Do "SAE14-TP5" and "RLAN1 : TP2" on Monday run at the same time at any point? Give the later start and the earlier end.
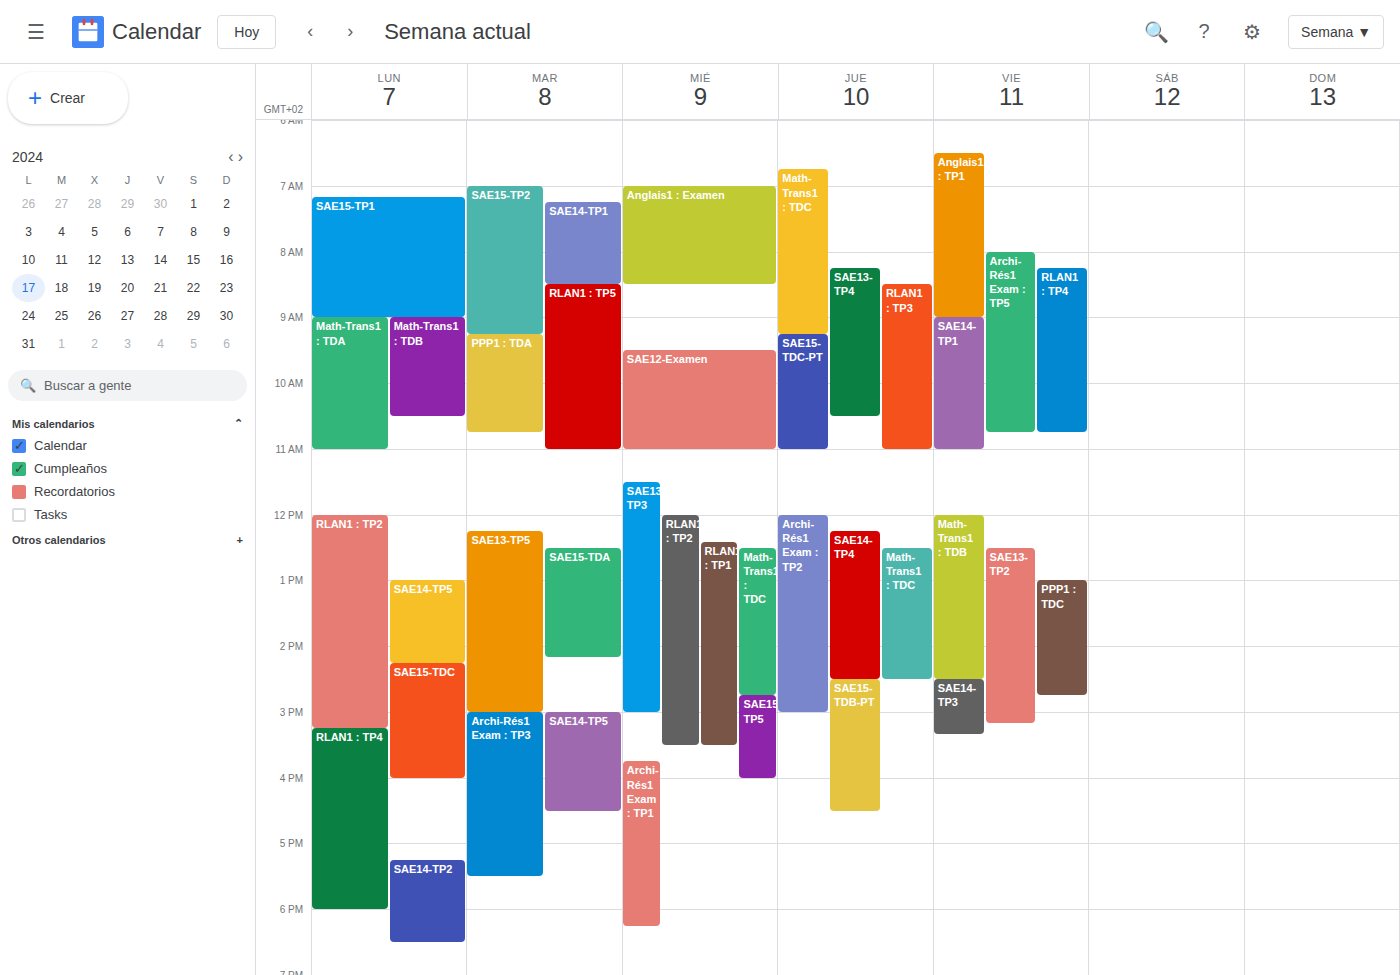
"SAE14-TP5" runs 1:00 PM to 2:15 PM, inside "RLAN1 : TP2" -- they overlap.